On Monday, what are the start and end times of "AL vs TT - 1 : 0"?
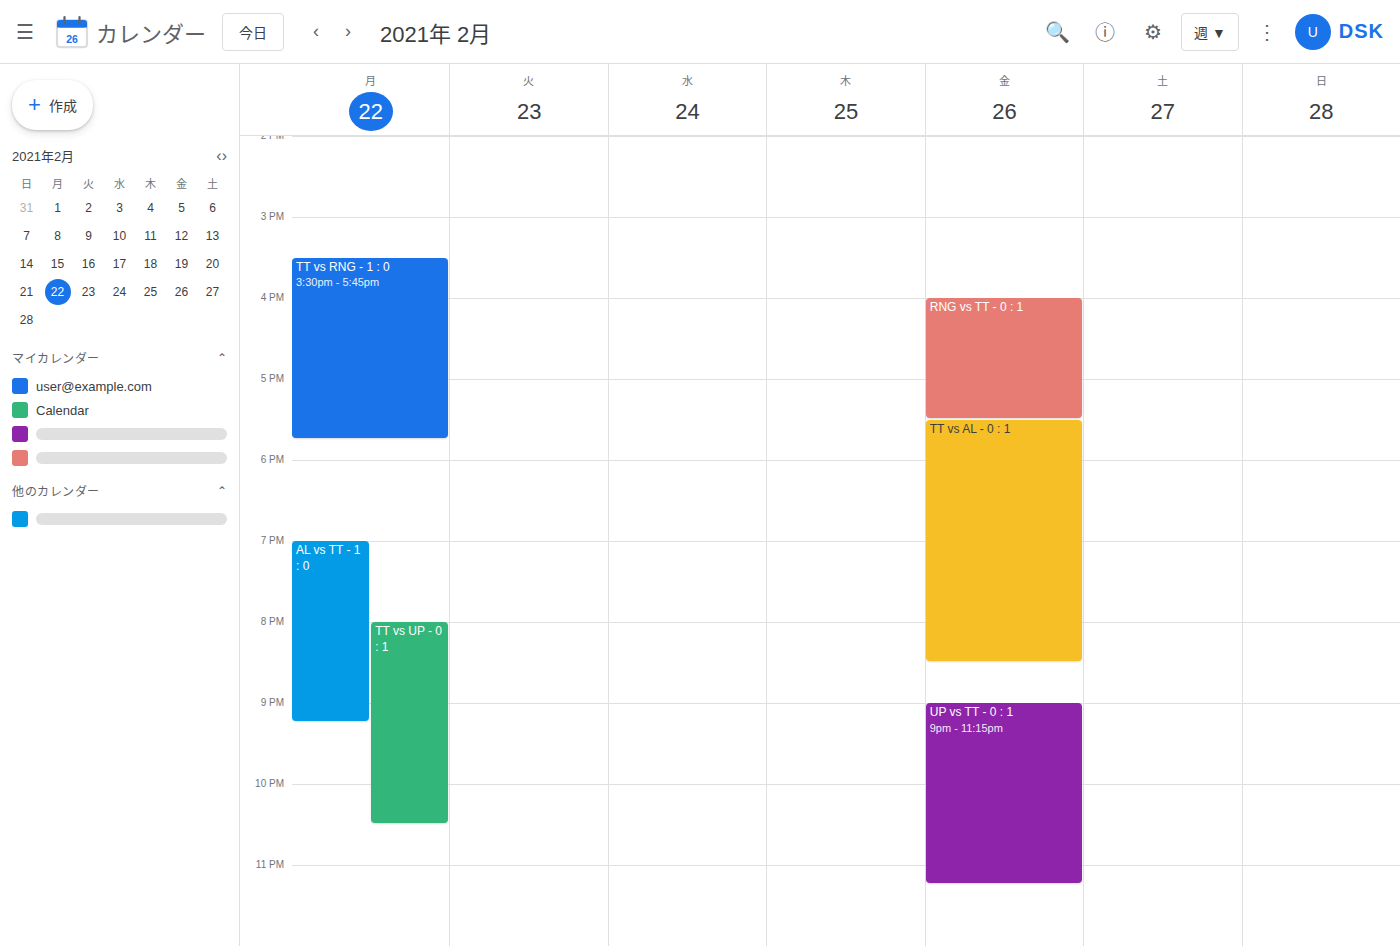
7:00 PM to 9:15 PM